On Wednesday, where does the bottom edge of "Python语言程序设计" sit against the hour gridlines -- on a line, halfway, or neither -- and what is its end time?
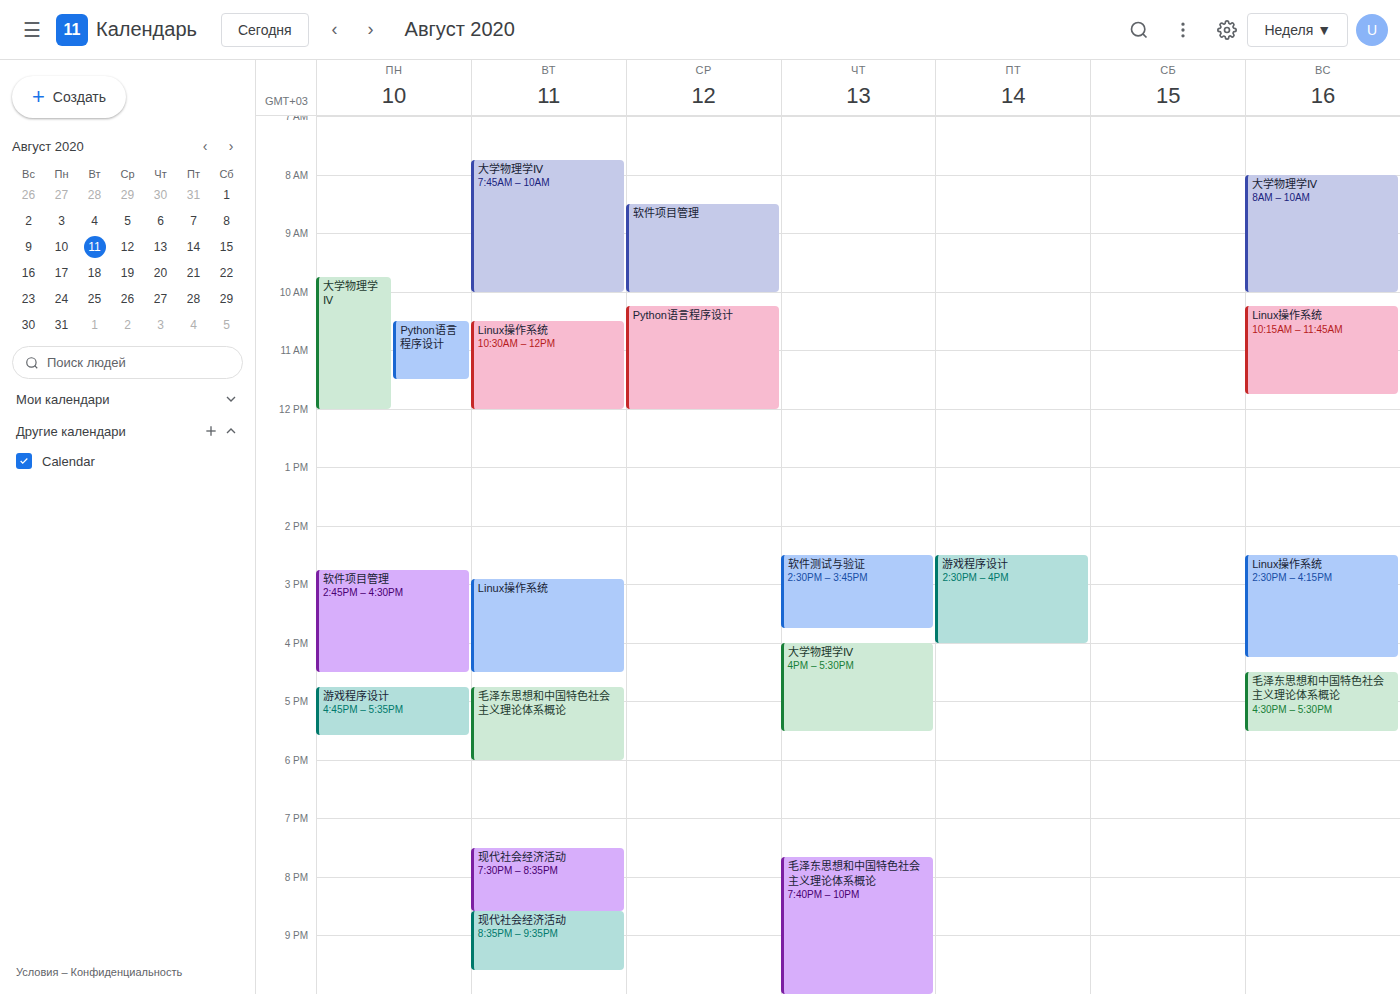
12:00 PM -- exactly on the 12 PM line.